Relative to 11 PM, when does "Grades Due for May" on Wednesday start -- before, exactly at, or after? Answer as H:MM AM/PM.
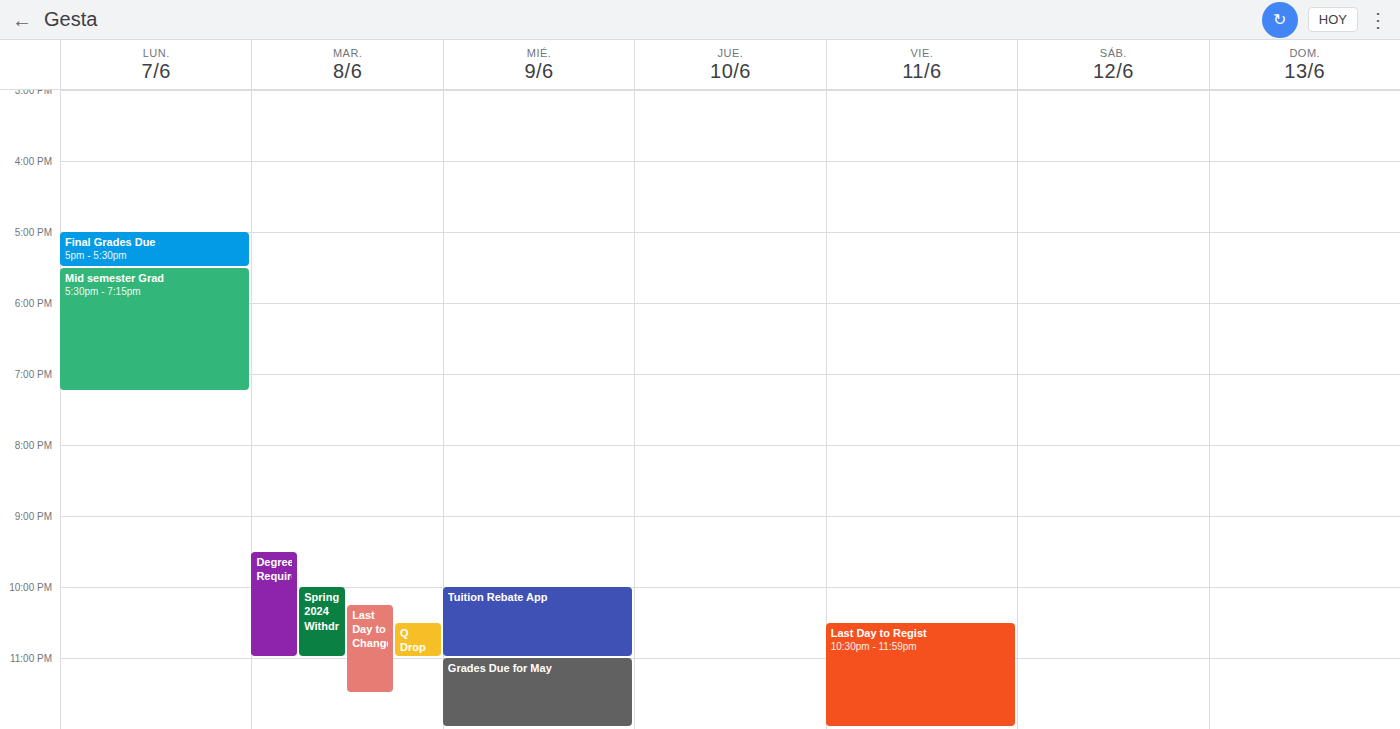
11:00 PM -- exactly at 11 PM, on the 11 PM line.